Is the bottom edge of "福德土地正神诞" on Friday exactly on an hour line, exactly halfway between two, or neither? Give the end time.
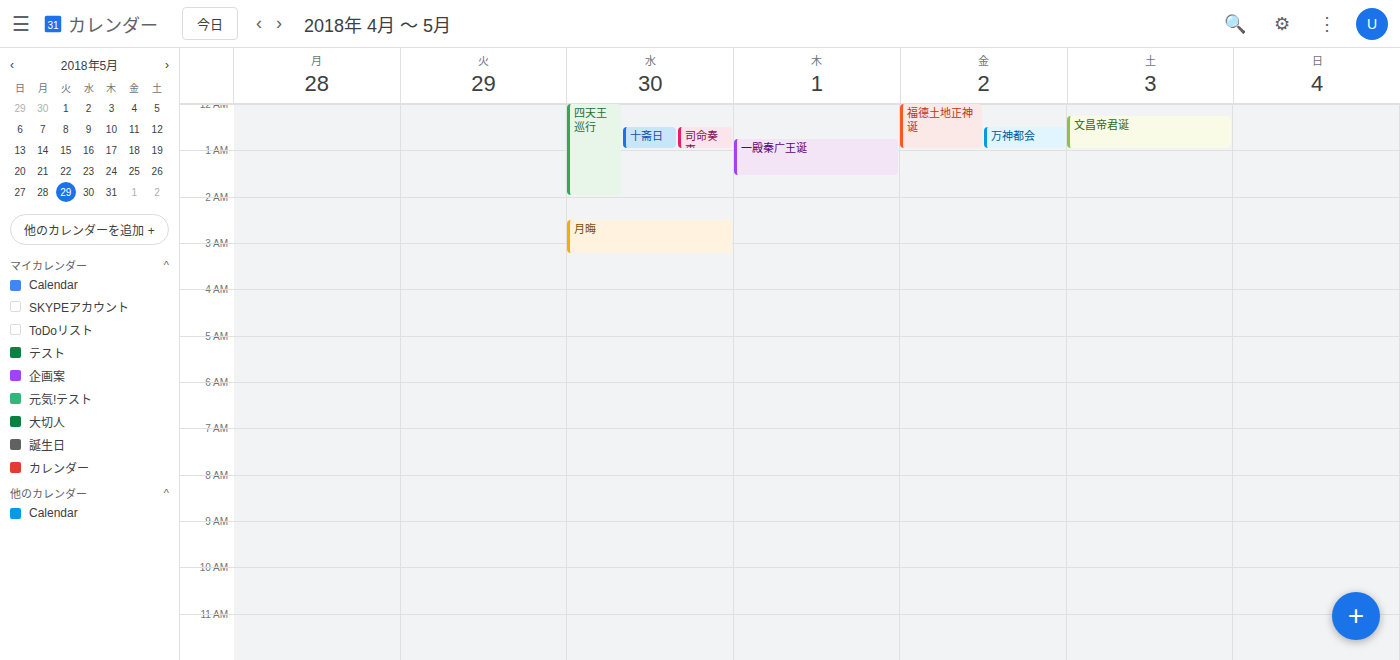
1:00 AM -- exactly on the 1 AM line.